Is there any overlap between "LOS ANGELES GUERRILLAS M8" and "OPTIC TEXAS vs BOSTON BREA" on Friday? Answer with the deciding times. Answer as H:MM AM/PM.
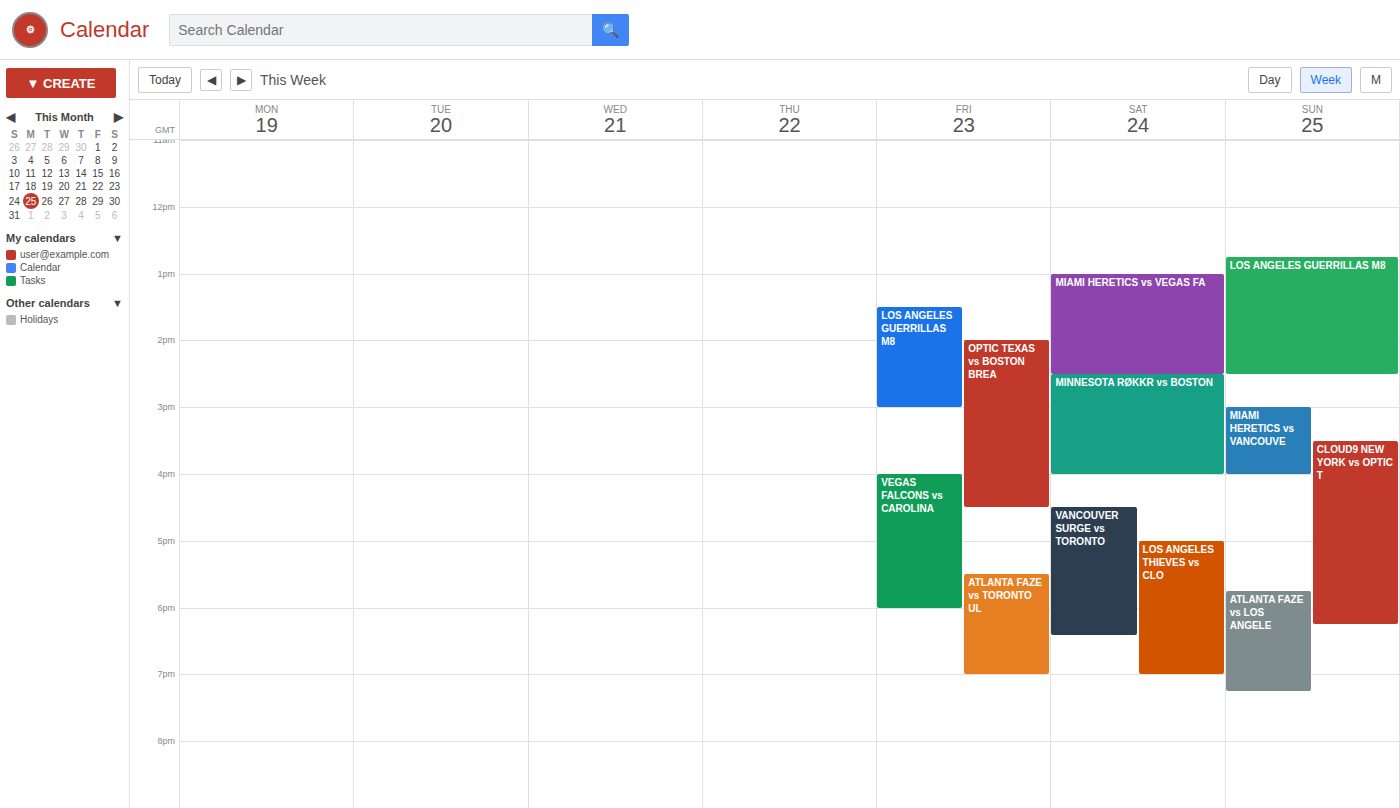
"OPTIC TEXAS vs BOSTON BREA" starts at 2:00 PM, before "LOS ANGELES GUERRILLAS M8" ends at 3:00 PM -- they overlap.